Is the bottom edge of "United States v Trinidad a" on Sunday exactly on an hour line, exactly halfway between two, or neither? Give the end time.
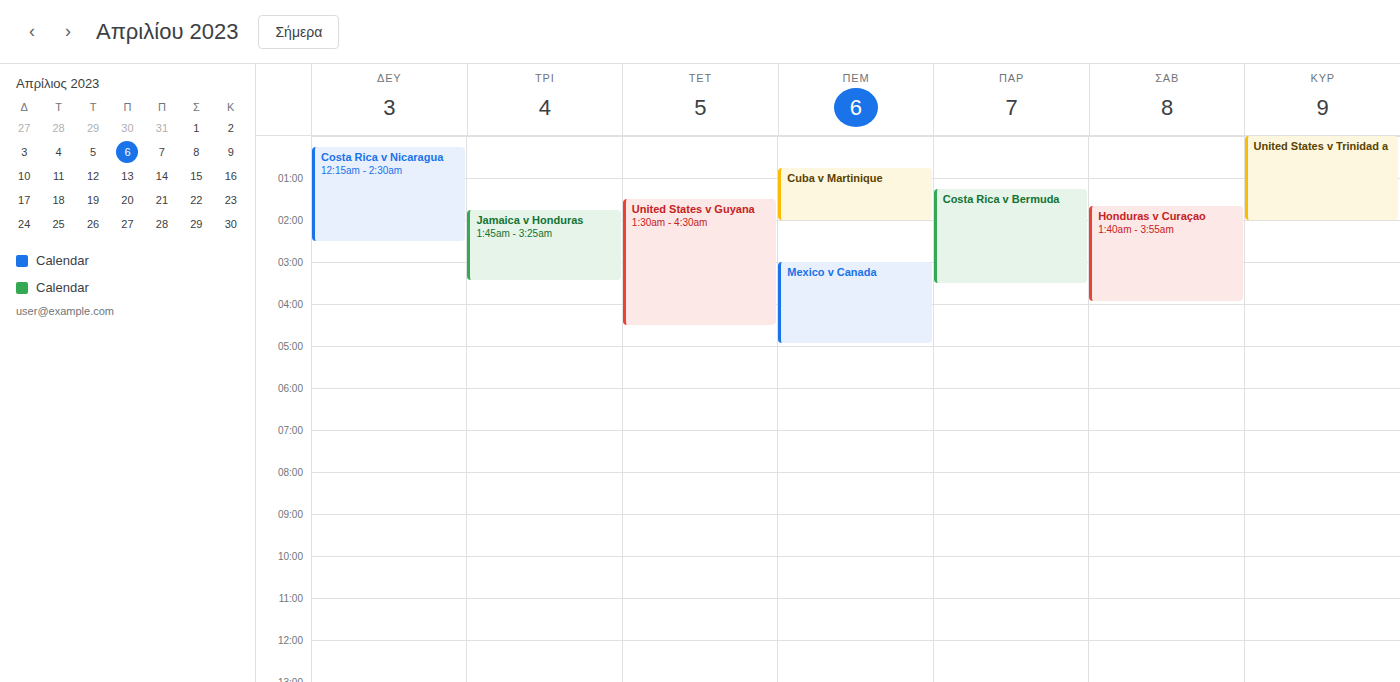
2:00 AM -- exactly on the 2 AM line.